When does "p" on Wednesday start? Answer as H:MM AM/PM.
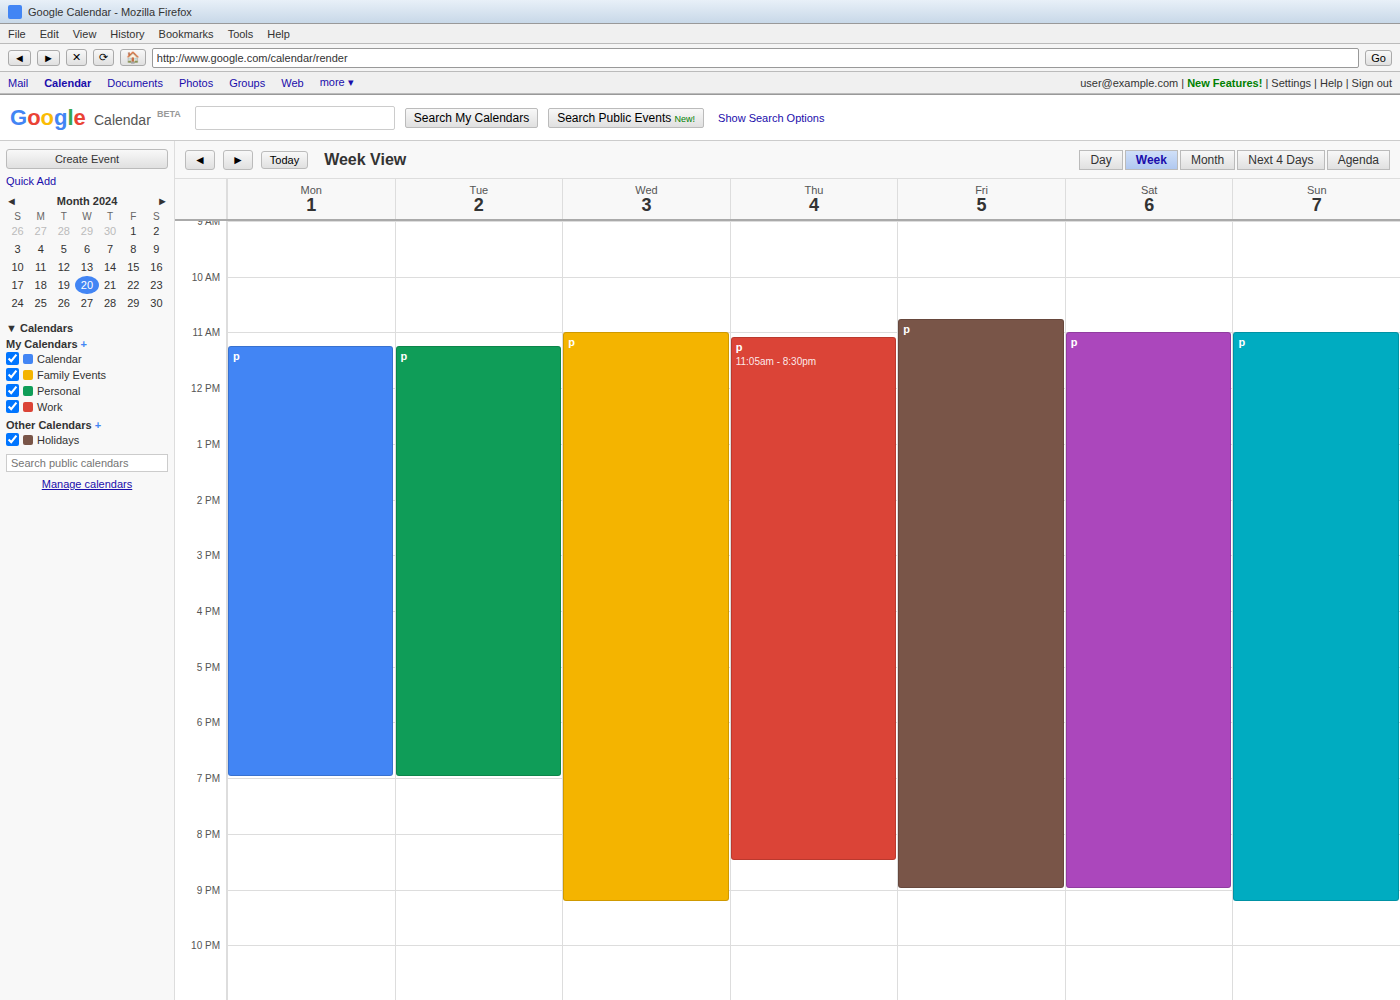
11:00 AM